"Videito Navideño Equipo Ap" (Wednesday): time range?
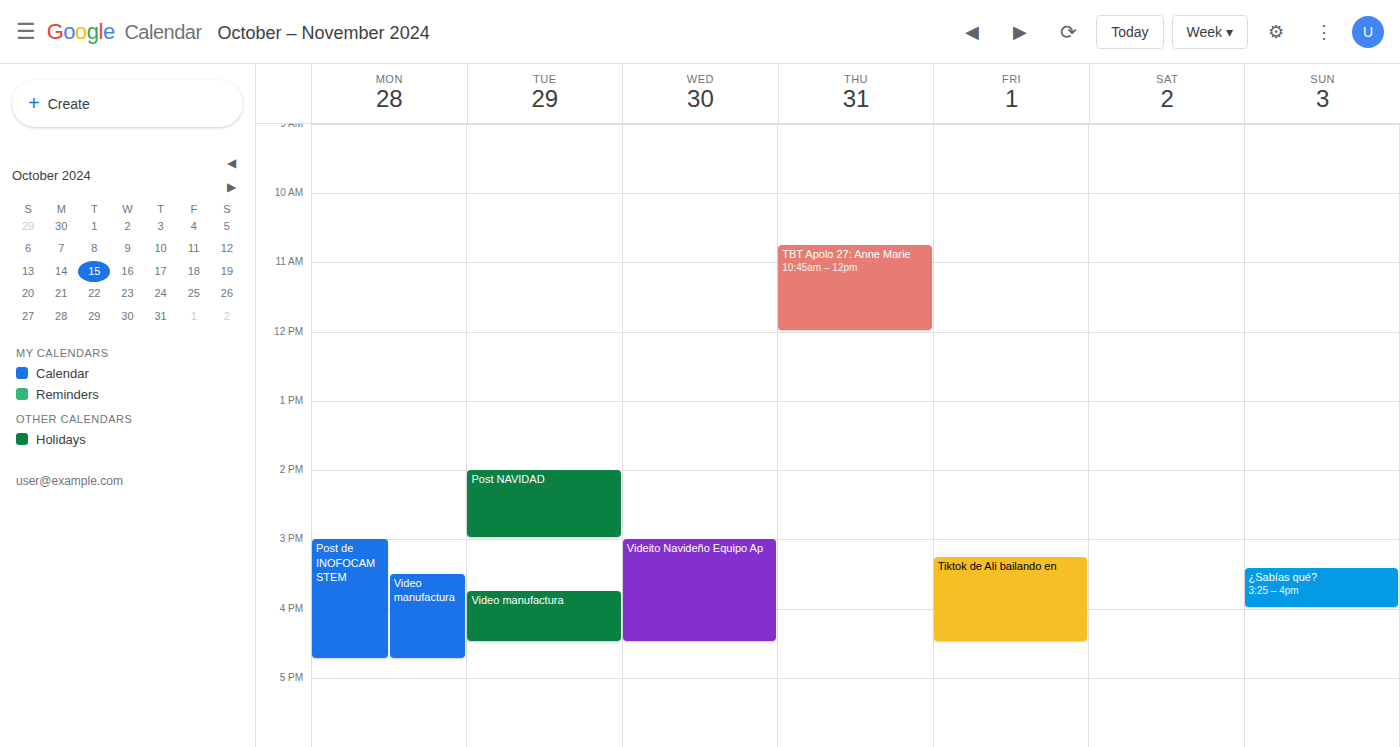
15:00 to 16:30